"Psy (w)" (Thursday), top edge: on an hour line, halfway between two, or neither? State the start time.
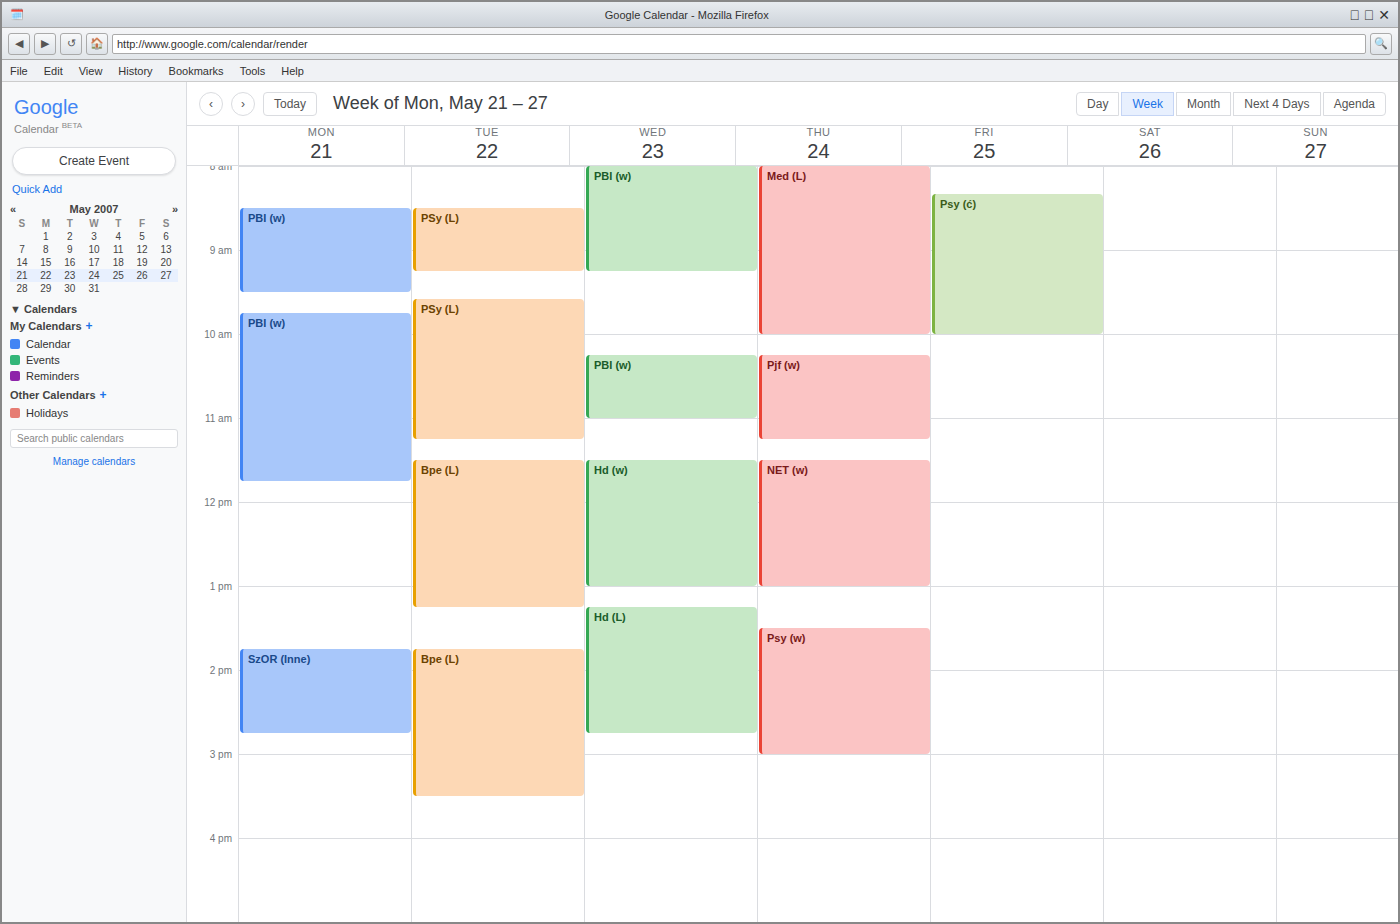
1:30 PM -- halfway between the 1 PM and 2 PM lines.